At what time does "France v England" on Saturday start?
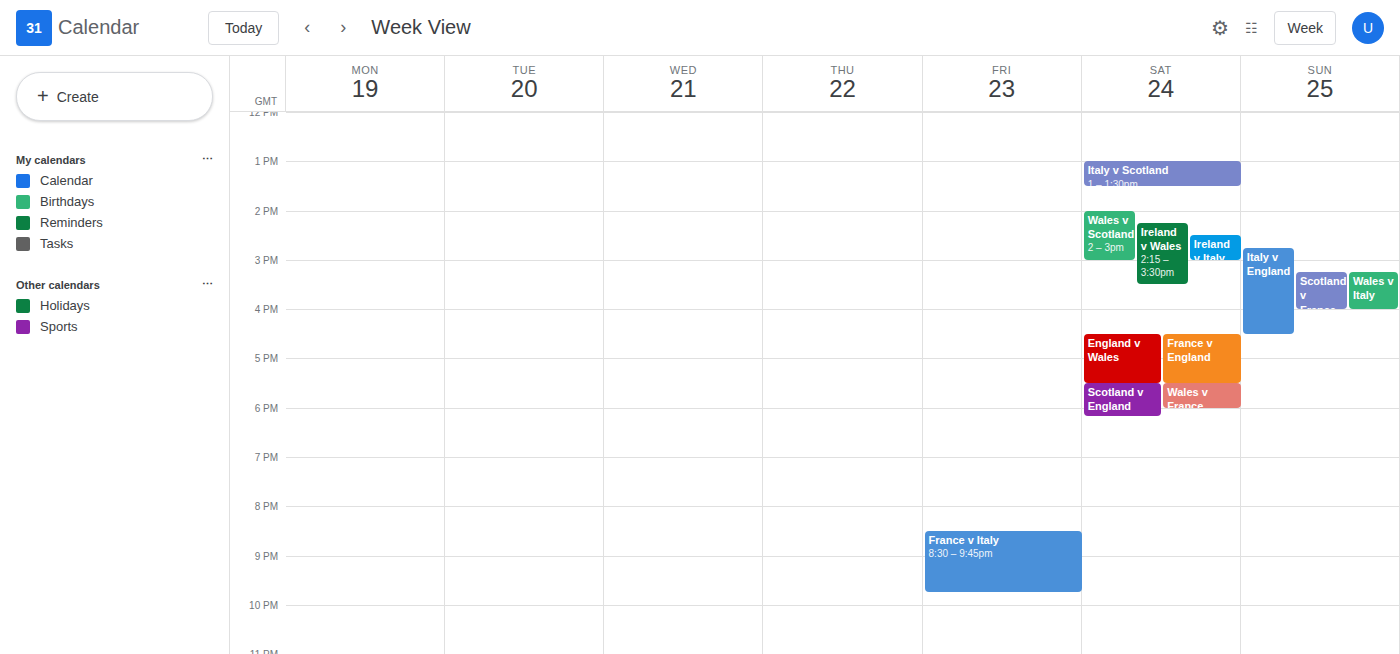
4:30 PM